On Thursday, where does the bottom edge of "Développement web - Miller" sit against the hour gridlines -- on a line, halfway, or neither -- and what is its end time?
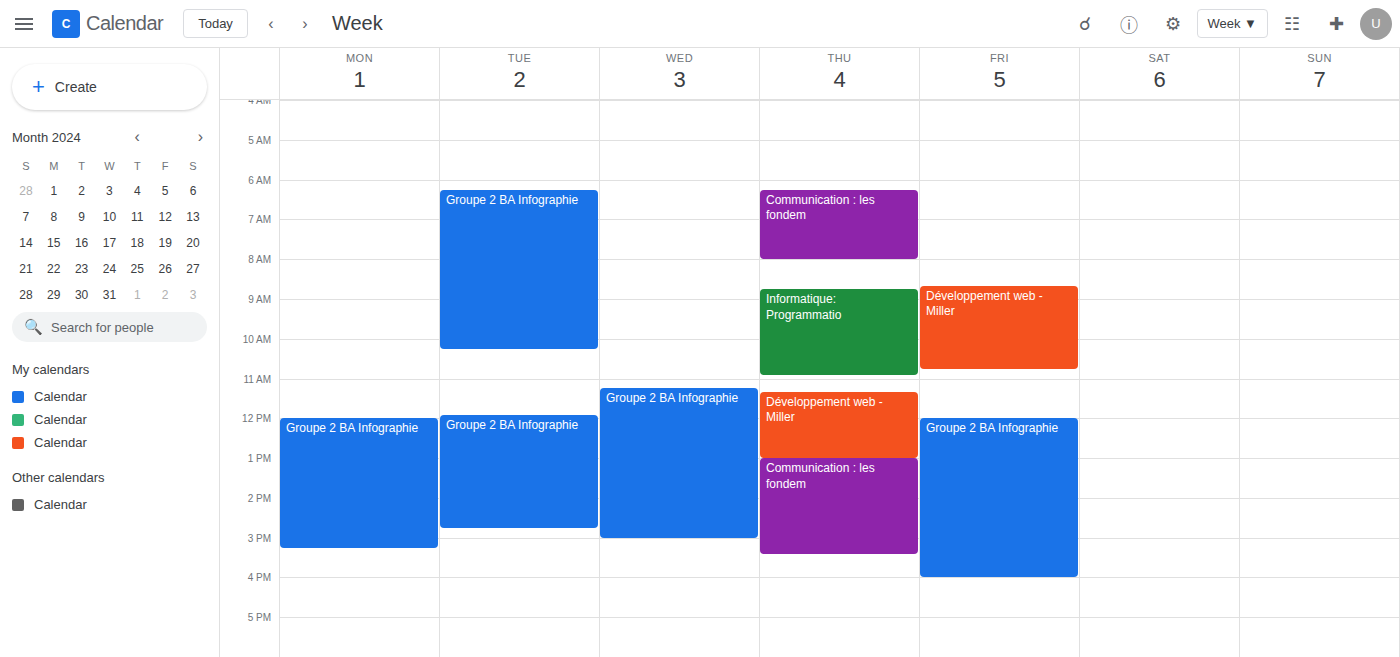
1:00 PM -- exactly on the 1 PM line.